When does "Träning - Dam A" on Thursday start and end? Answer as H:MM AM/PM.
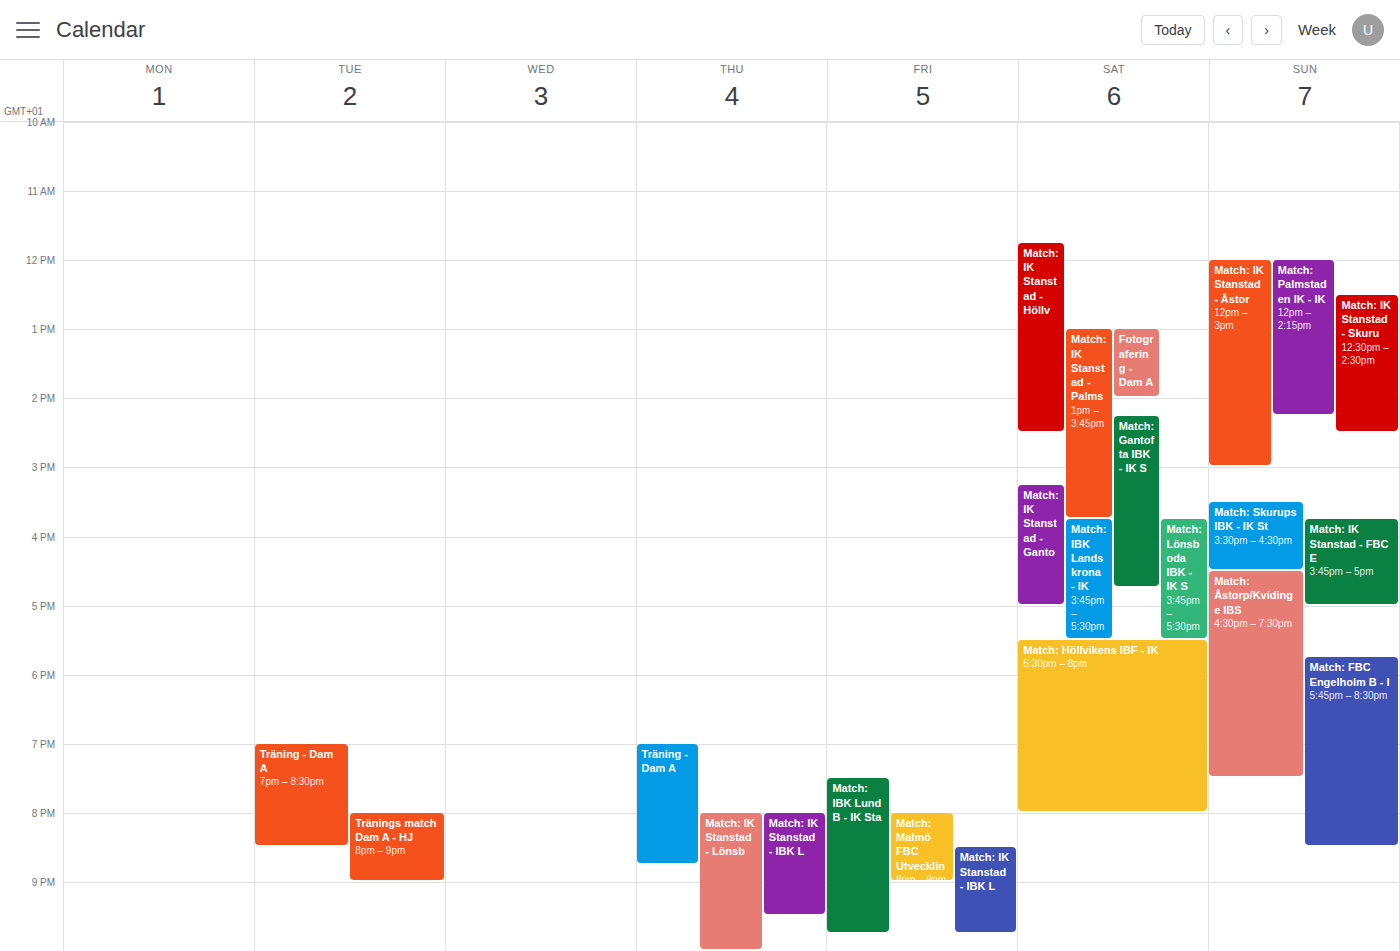
7:00 PM to 8:45 PM